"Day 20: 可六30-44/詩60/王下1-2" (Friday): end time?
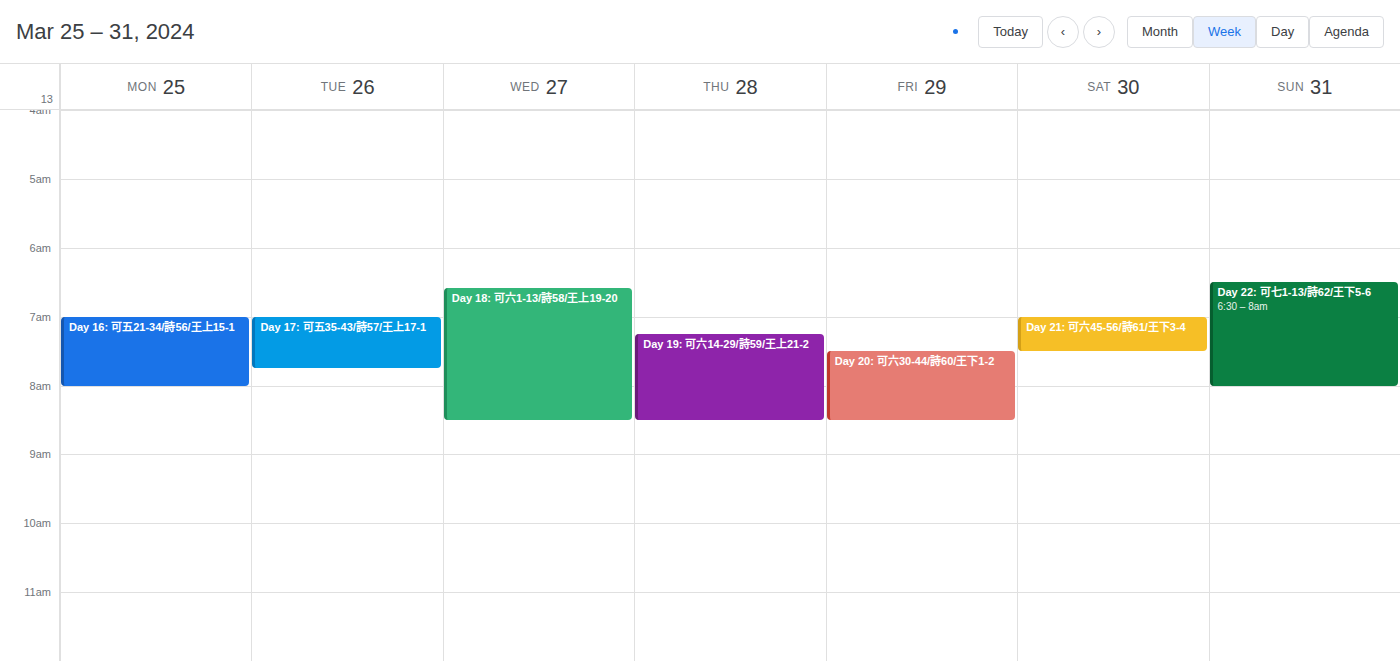
8:30 AM